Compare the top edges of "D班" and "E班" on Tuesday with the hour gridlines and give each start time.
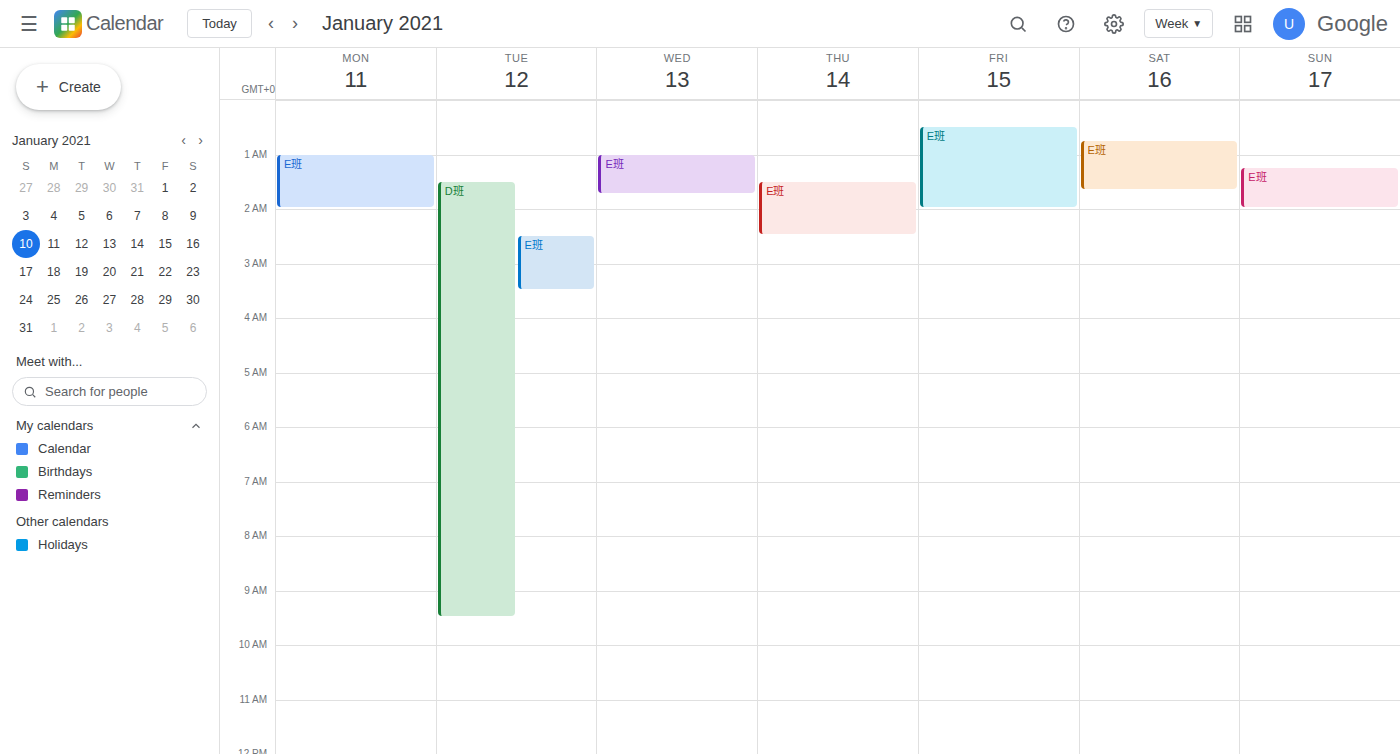
"D班": 1:30 AM, halfway between the 1 AM and 2 AM lines. "E班": 2:30 AM, halfway between the 2 AM and 3 AM lines.